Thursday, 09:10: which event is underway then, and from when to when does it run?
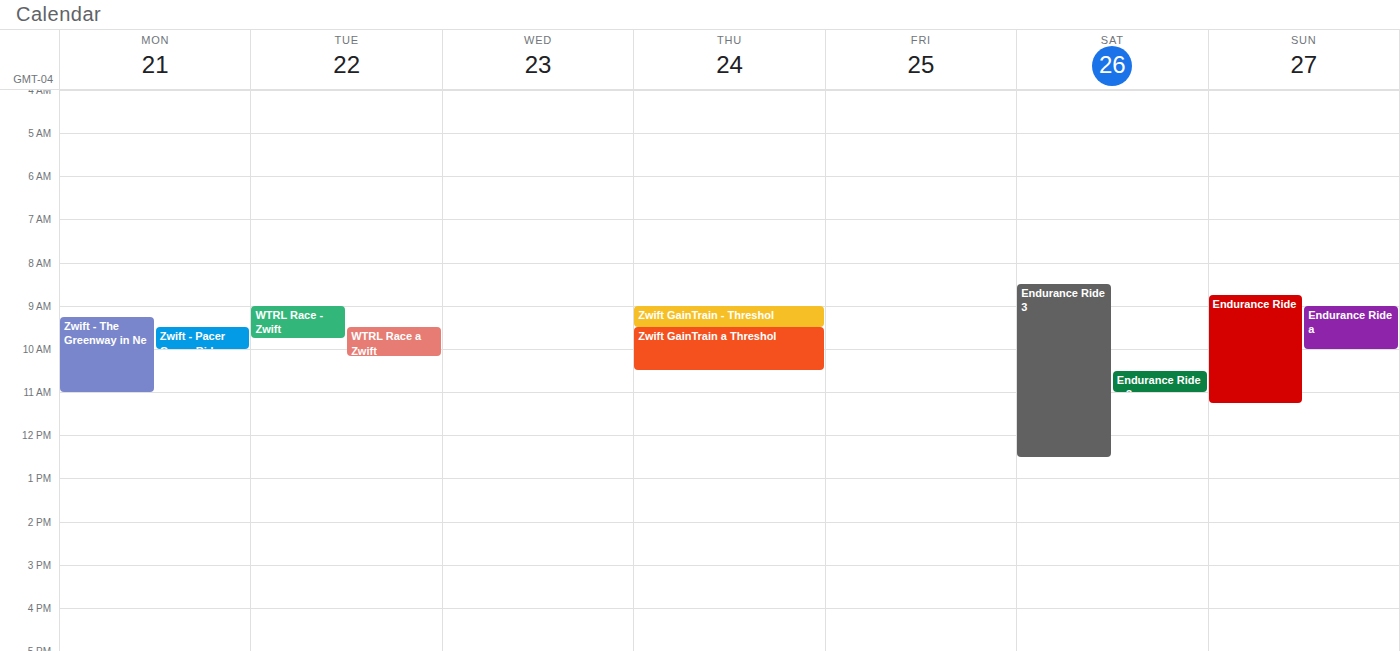
"Zwift GainTrain - Threshol", 09:00 to 09:30